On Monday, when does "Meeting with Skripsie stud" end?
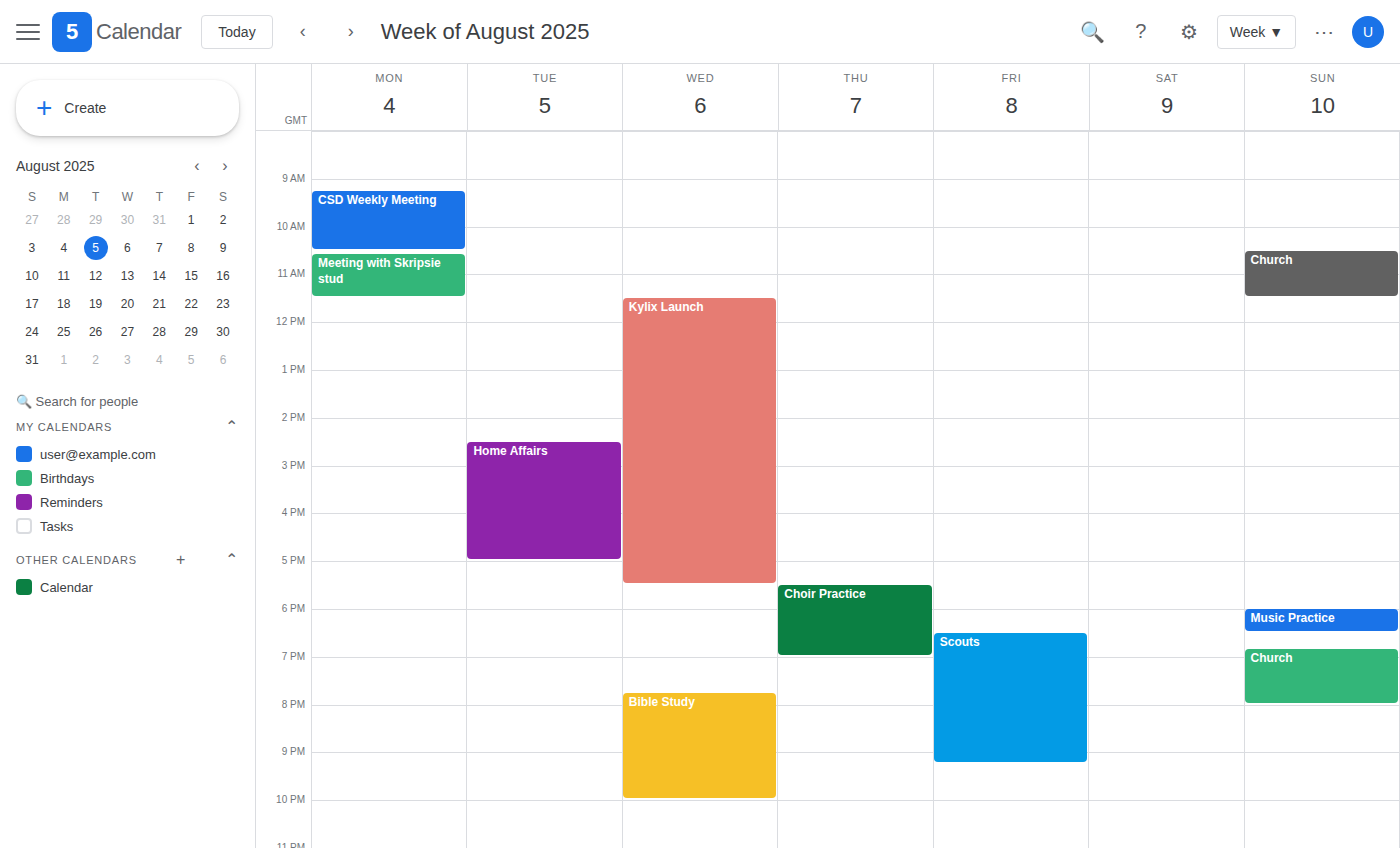
11:30 AM